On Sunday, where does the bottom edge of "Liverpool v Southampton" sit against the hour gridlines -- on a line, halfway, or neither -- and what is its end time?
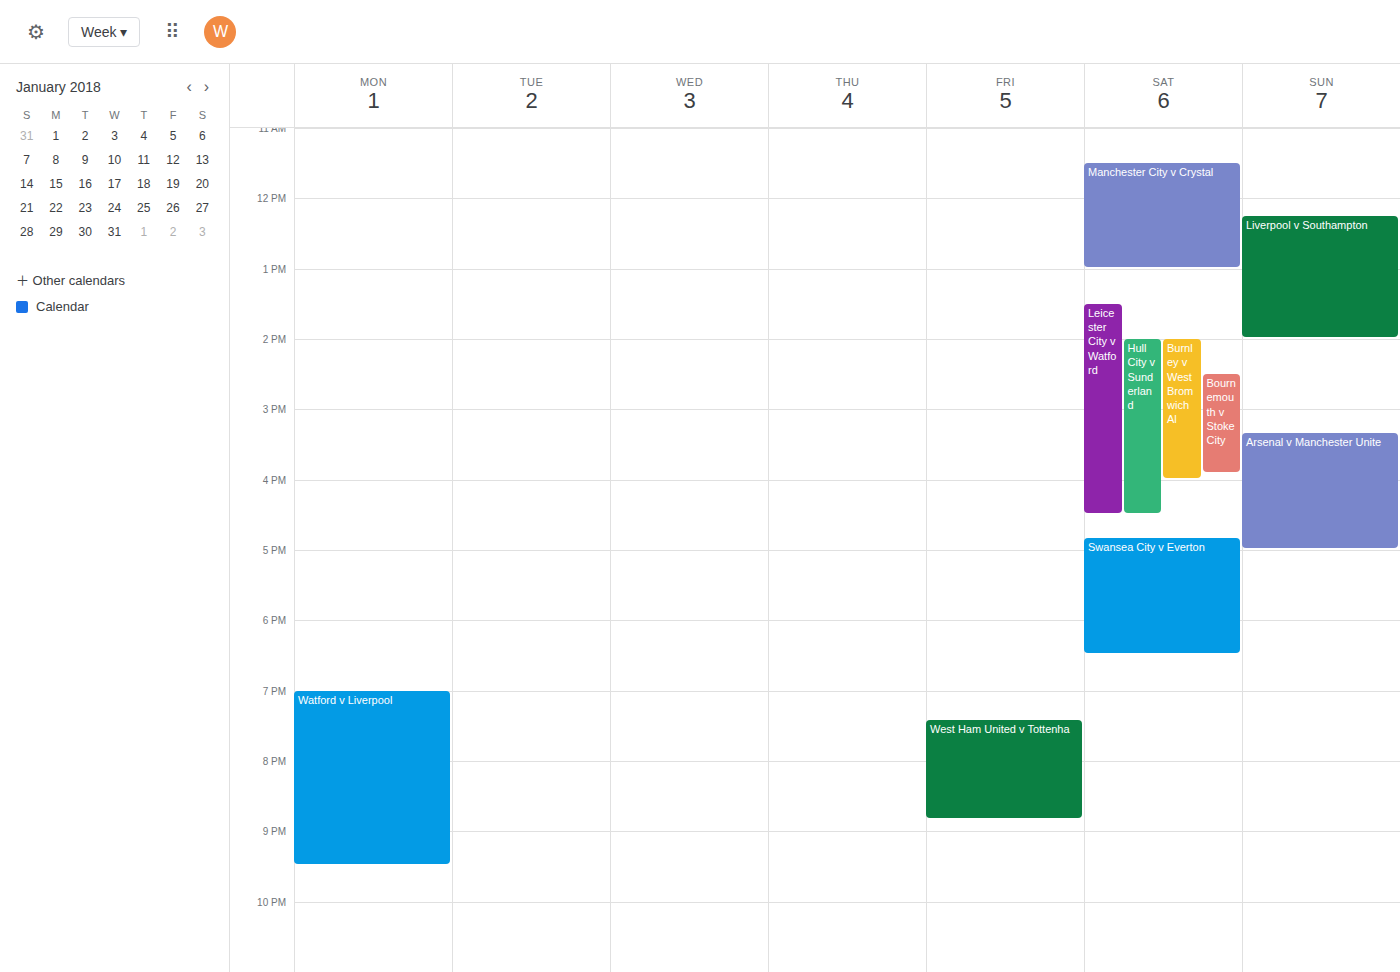
14:00 -- exactly on the 14:00 line.